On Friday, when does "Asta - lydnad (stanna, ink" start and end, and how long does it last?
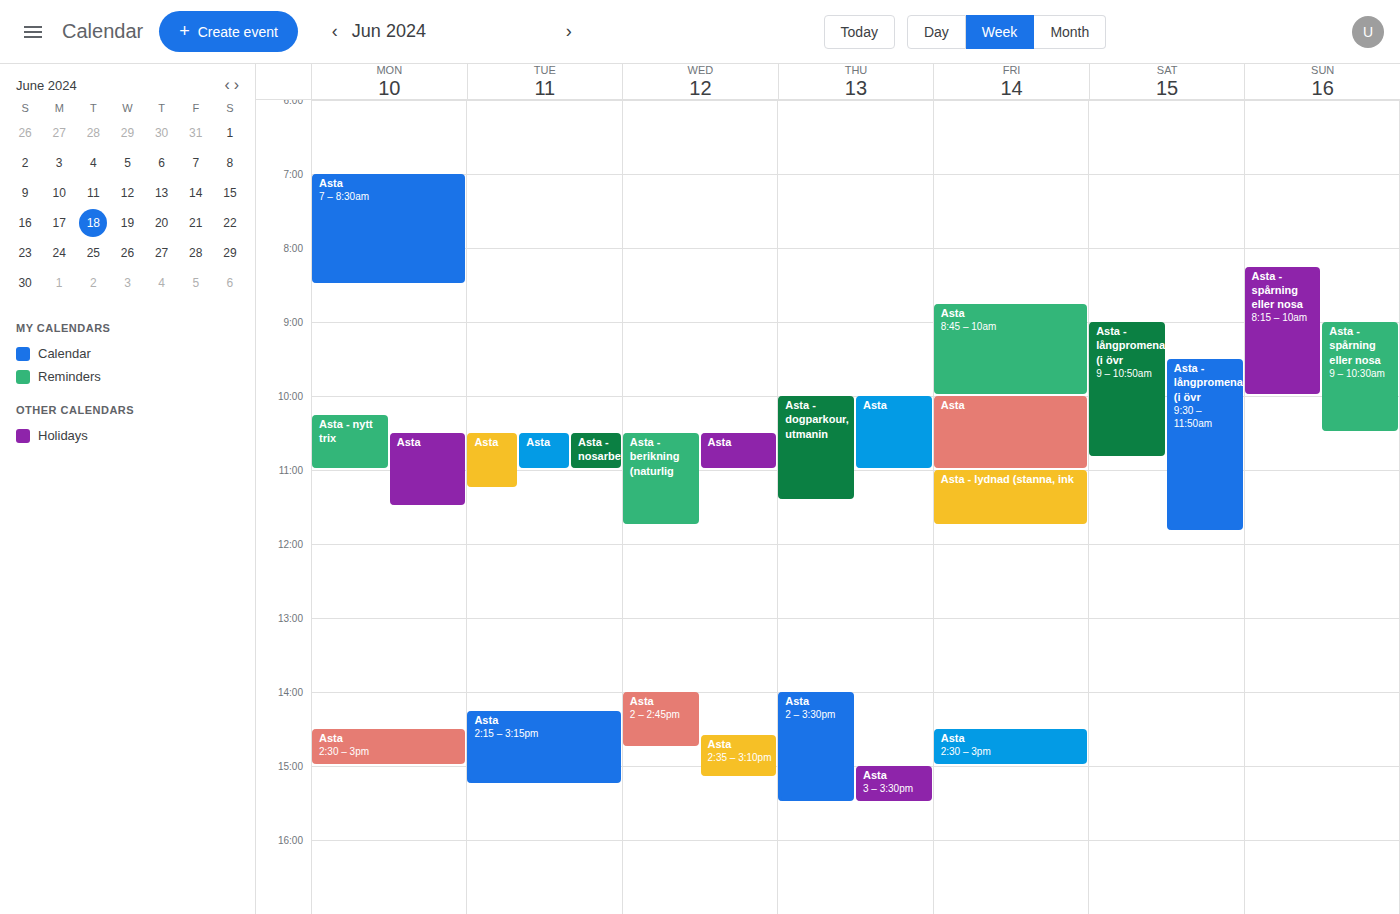
11:00 to 11:45, 45 minutes